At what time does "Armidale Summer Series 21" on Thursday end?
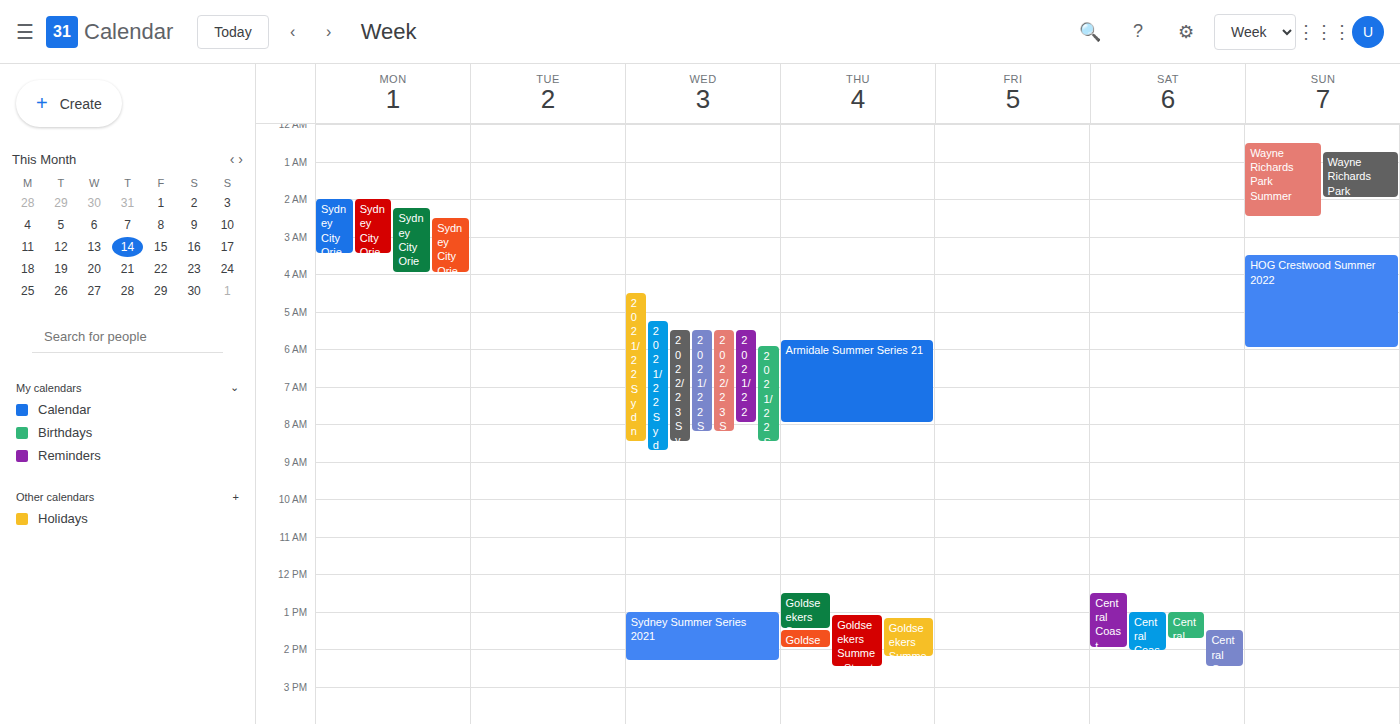
8:00 AM